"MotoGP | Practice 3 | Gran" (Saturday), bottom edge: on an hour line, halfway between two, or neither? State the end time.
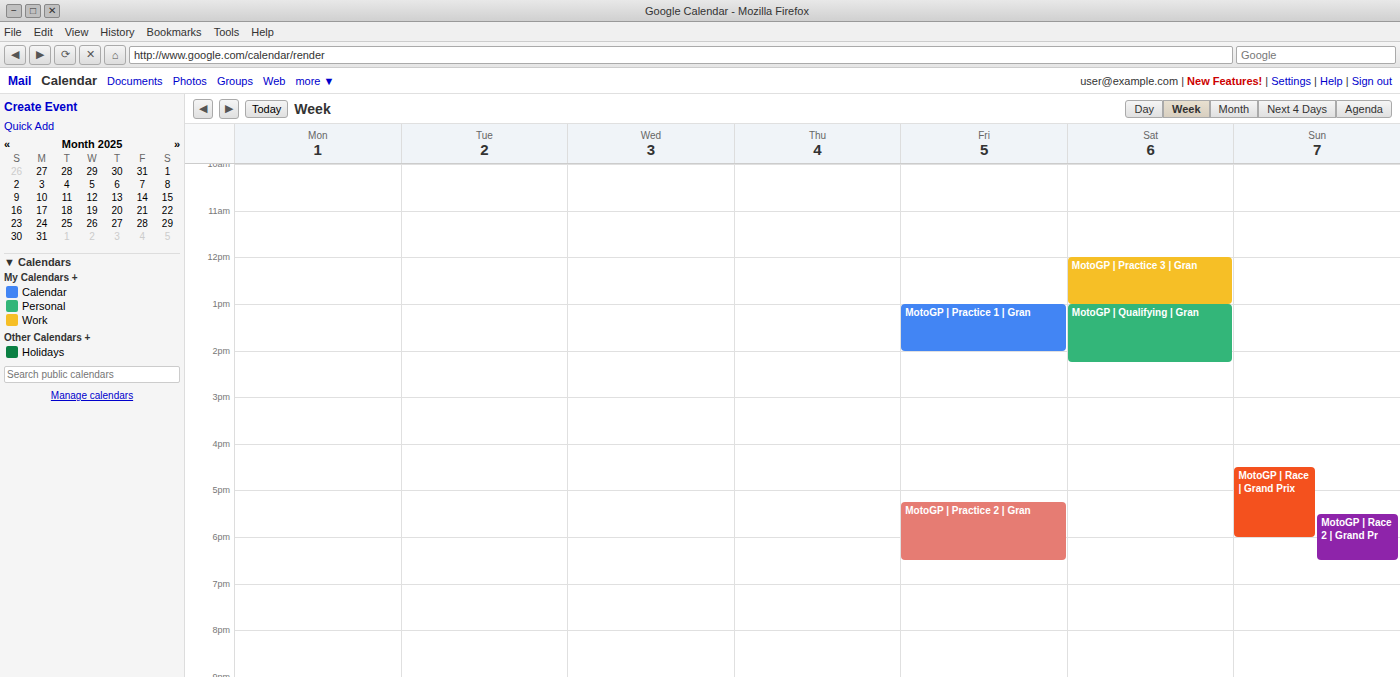
1:00 PM -- exactly on the 1 PM line.